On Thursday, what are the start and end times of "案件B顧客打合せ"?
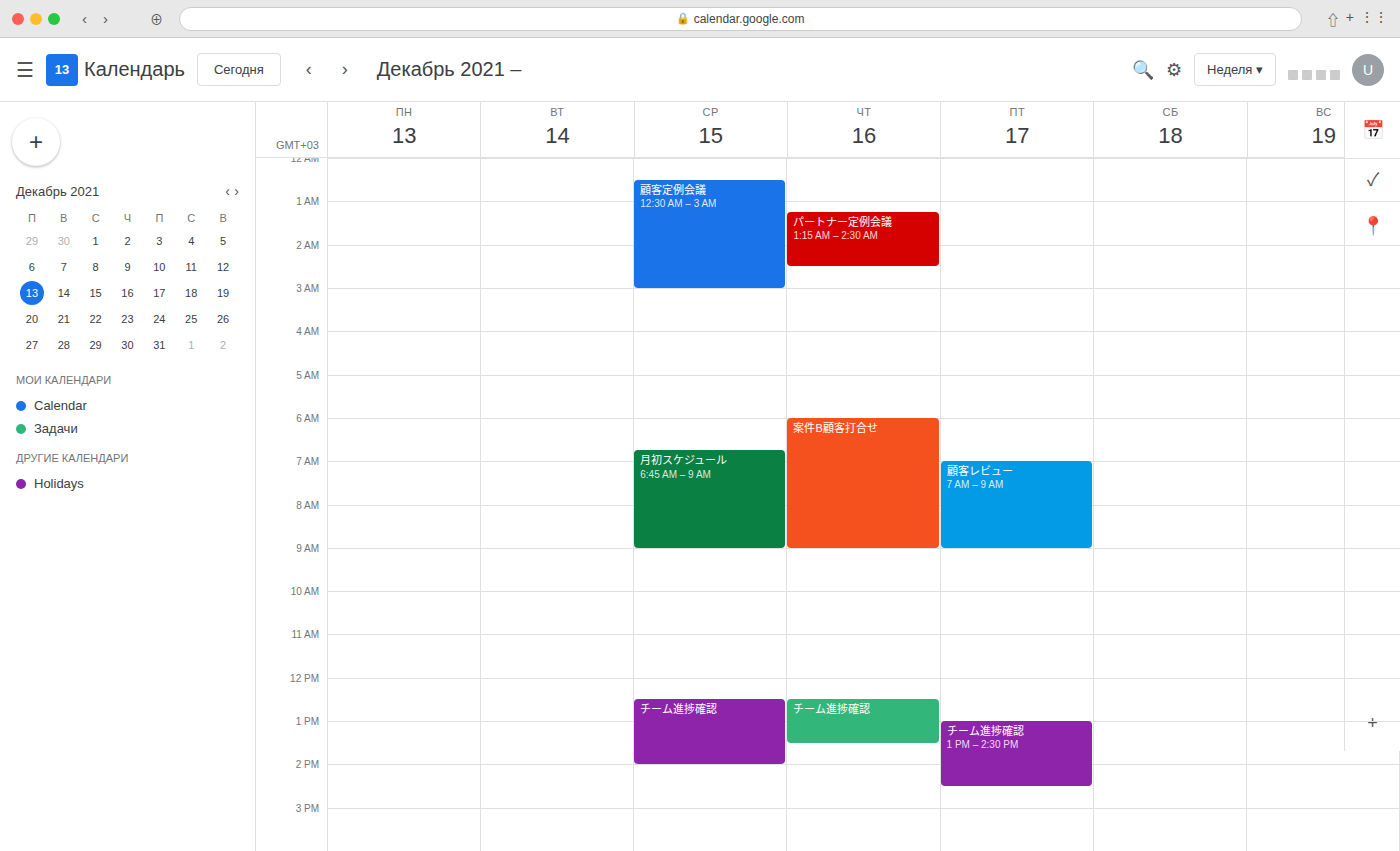
6:00 AM to 9:00 AM